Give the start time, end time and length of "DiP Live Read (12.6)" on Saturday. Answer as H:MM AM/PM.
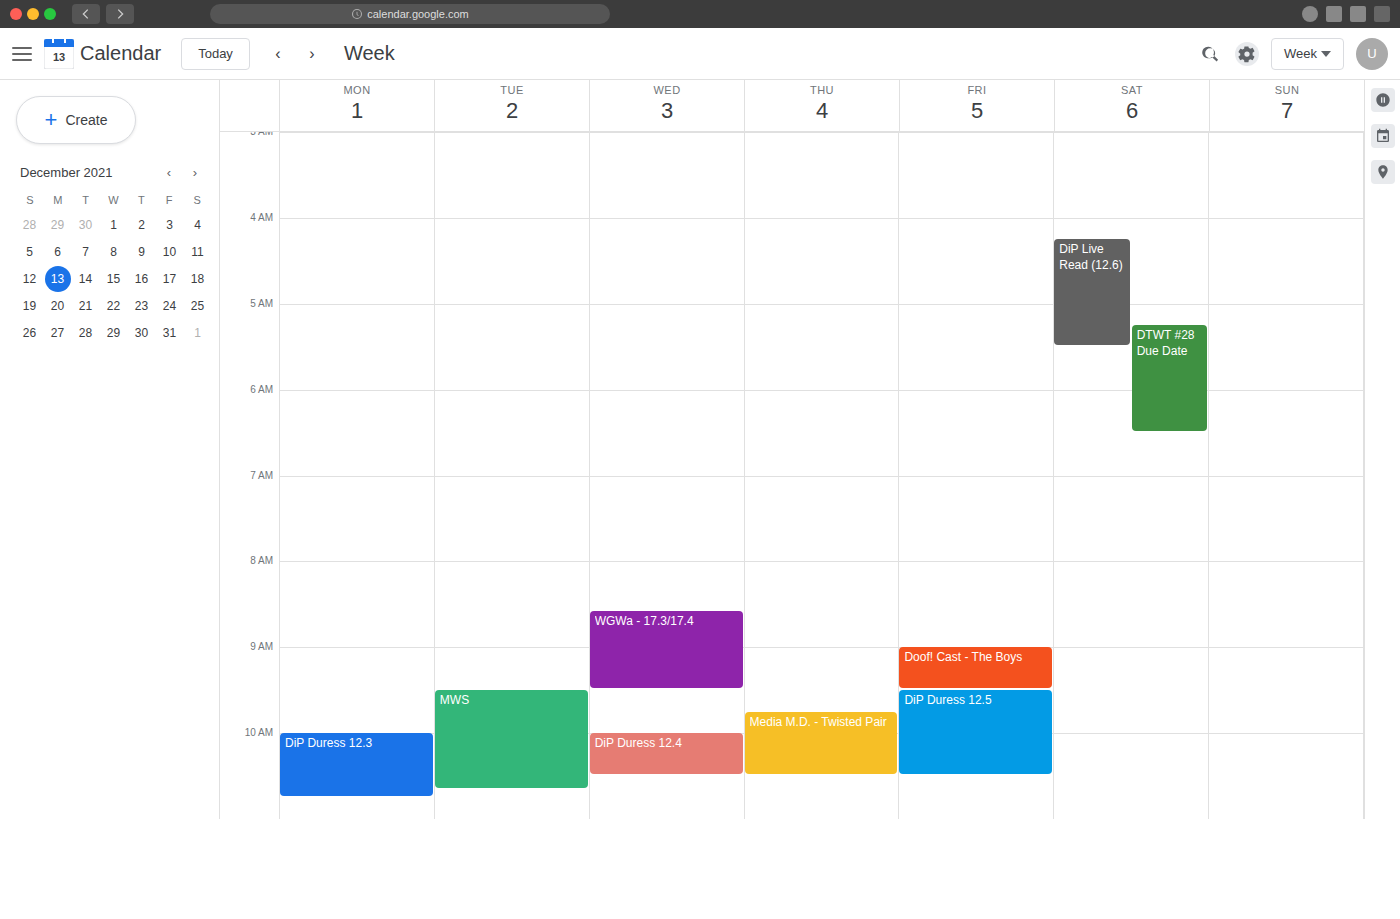
4:15 AM to 5:30 AM, 1 hour 15 minutes